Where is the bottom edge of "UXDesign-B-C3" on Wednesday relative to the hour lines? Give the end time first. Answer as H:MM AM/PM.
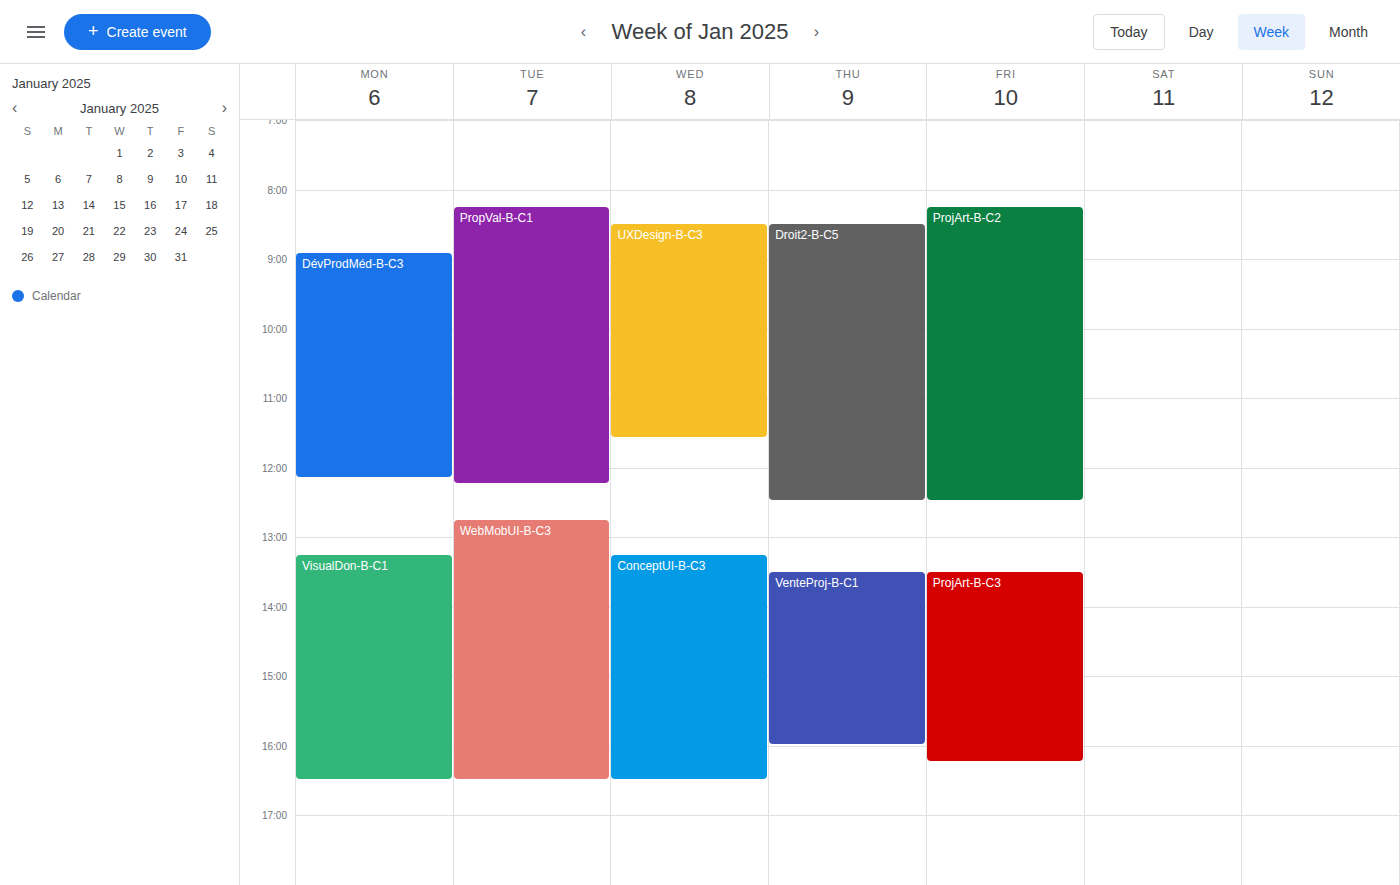
11:35 AM -- neither: 35 minutes below the 11 AM line and 25 minutes above the 12 PM line.